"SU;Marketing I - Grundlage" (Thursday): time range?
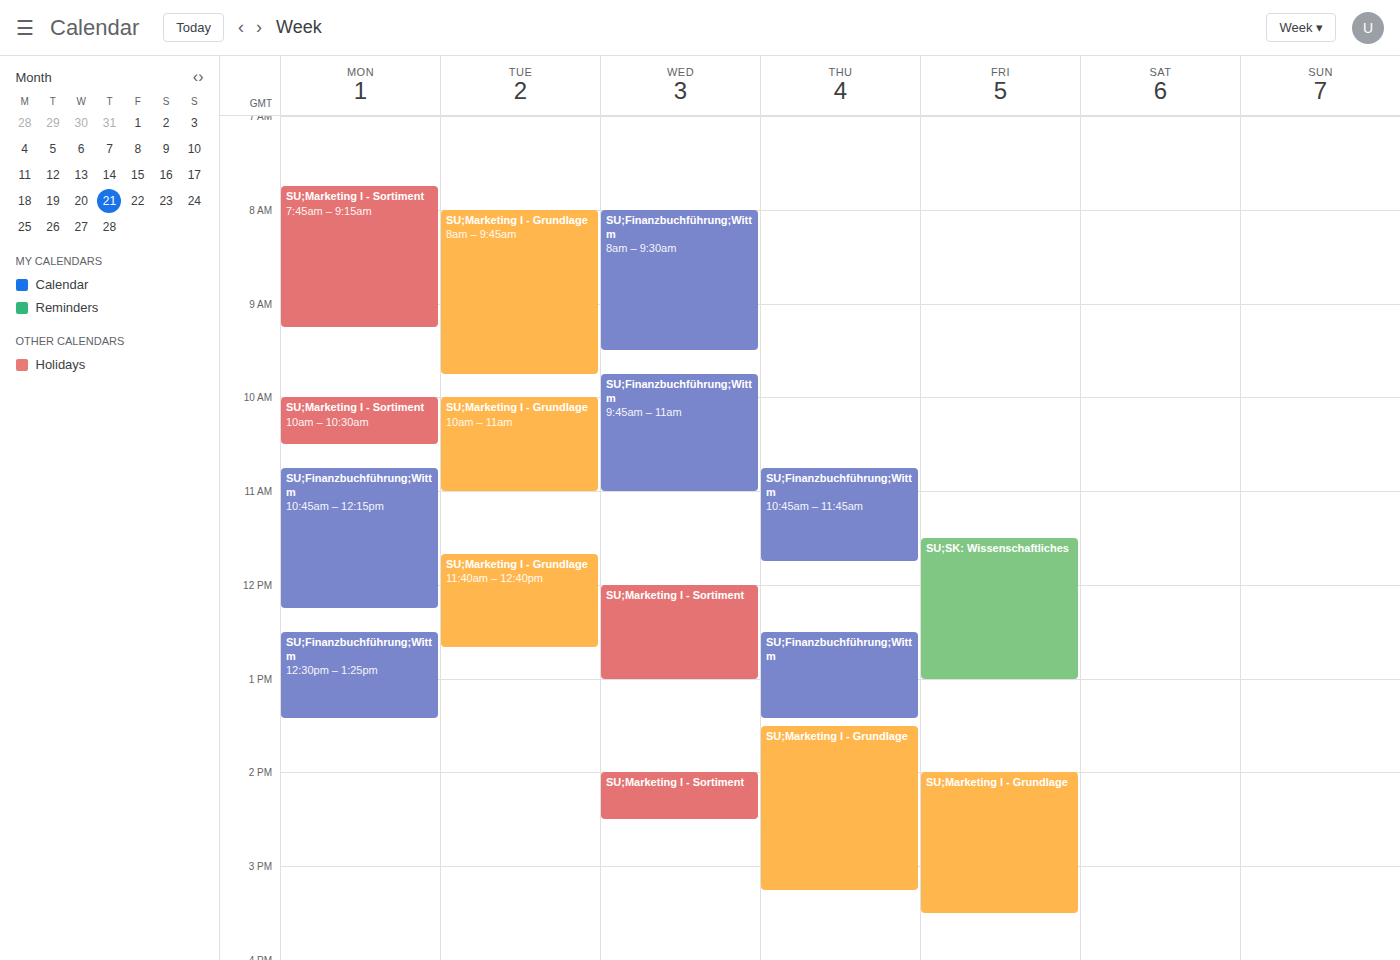
1:30 PM to 3:15 PM